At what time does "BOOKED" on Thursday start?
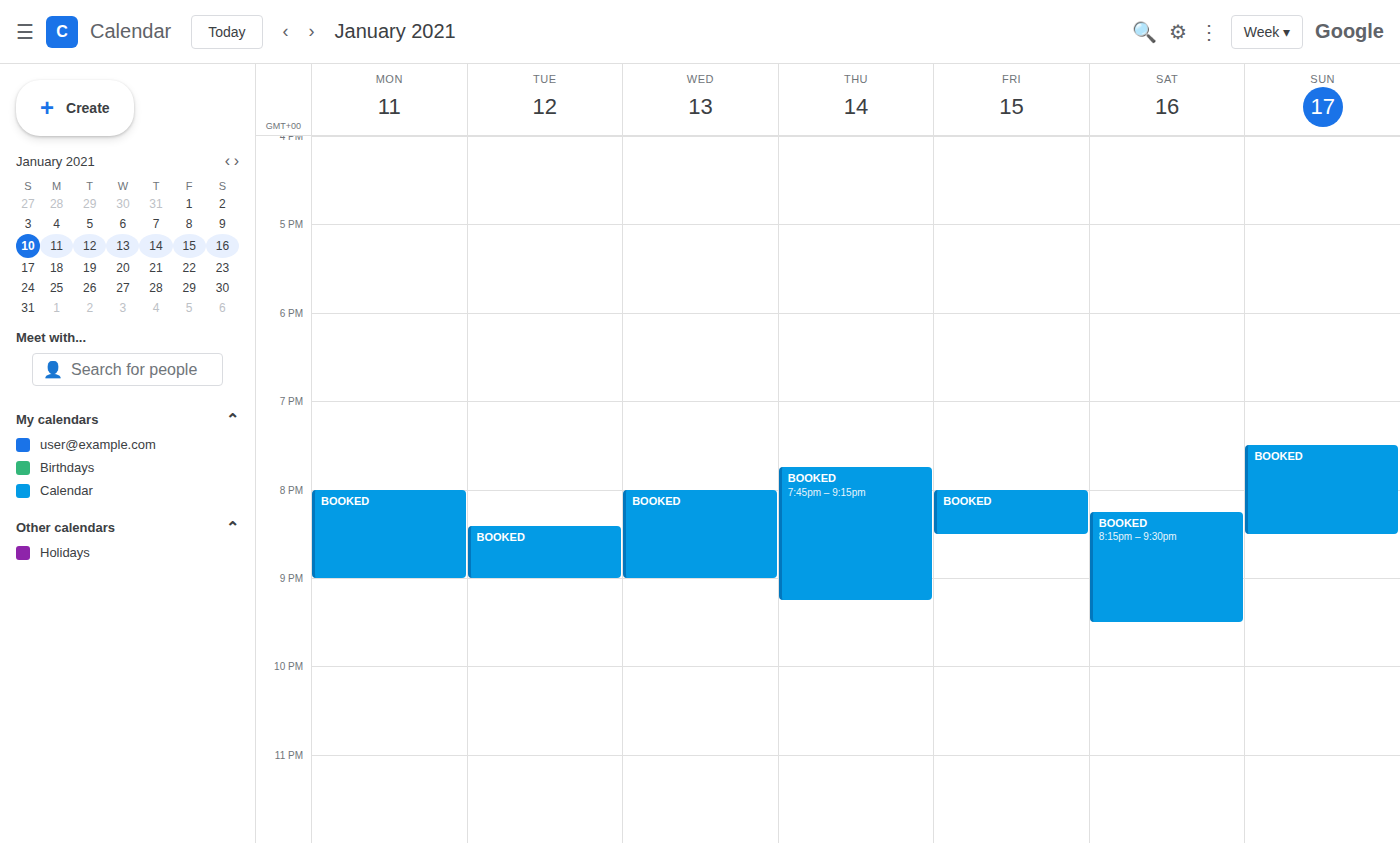
7:45 PM